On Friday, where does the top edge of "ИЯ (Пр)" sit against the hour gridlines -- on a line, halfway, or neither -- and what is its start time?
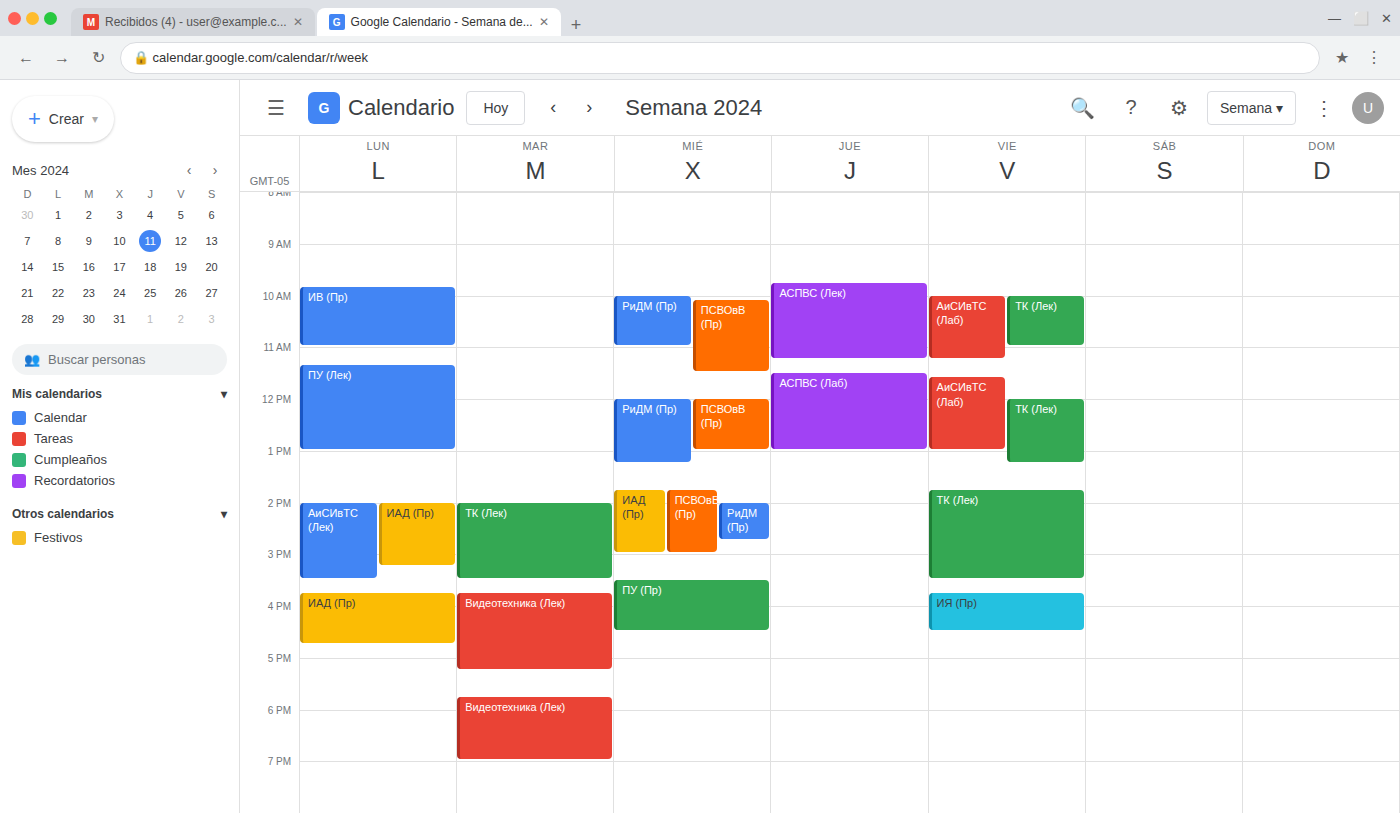
15:45 -- neither: three quarters of the way from the 15:00 line to the 16:00 line.